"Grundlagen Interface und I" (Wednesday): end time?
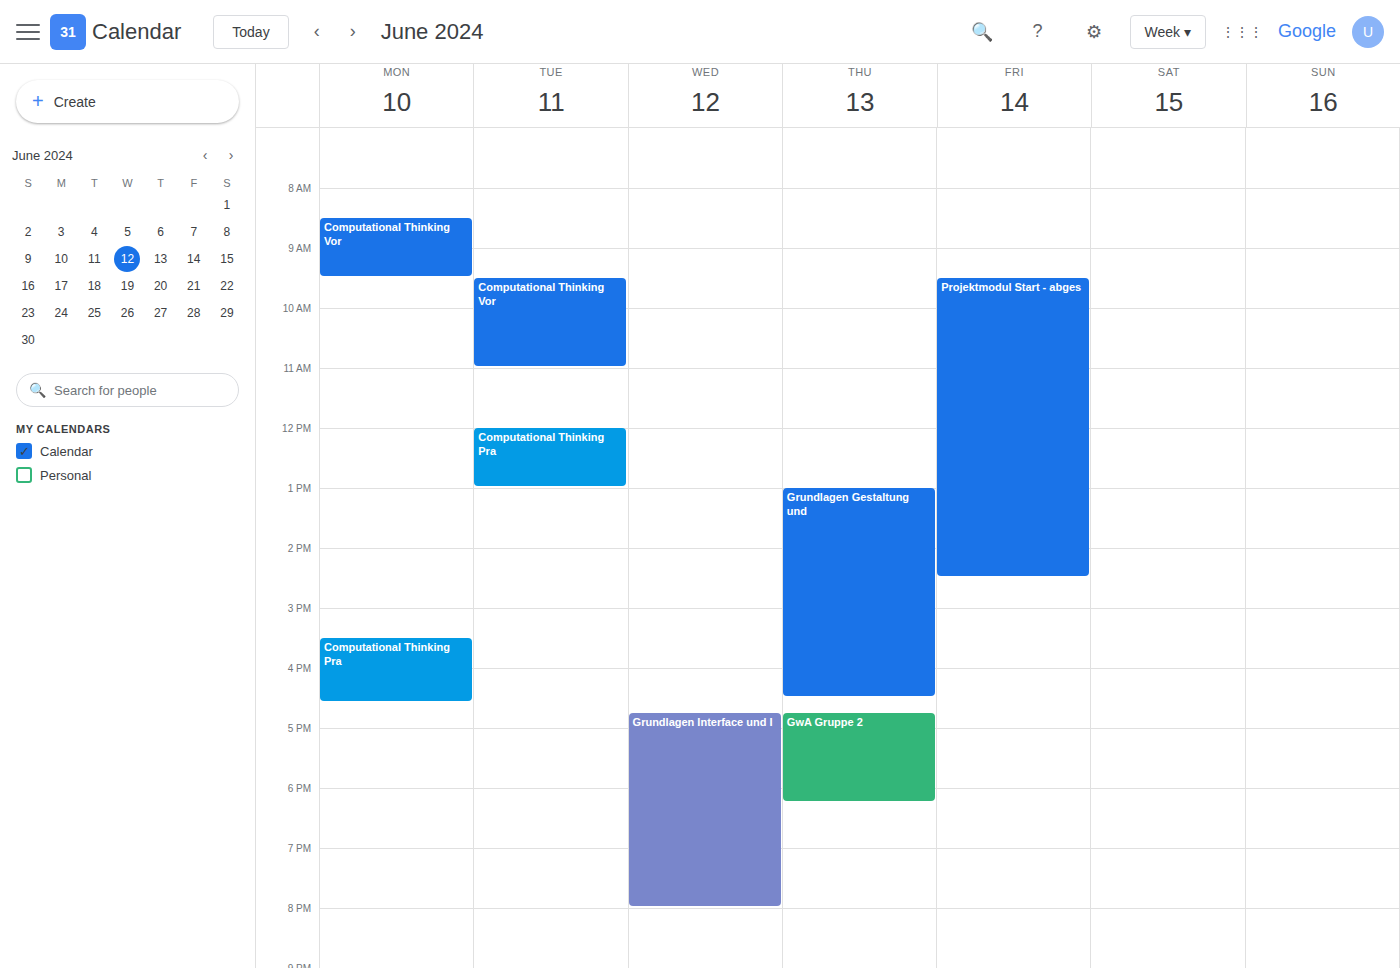
8:00 PM